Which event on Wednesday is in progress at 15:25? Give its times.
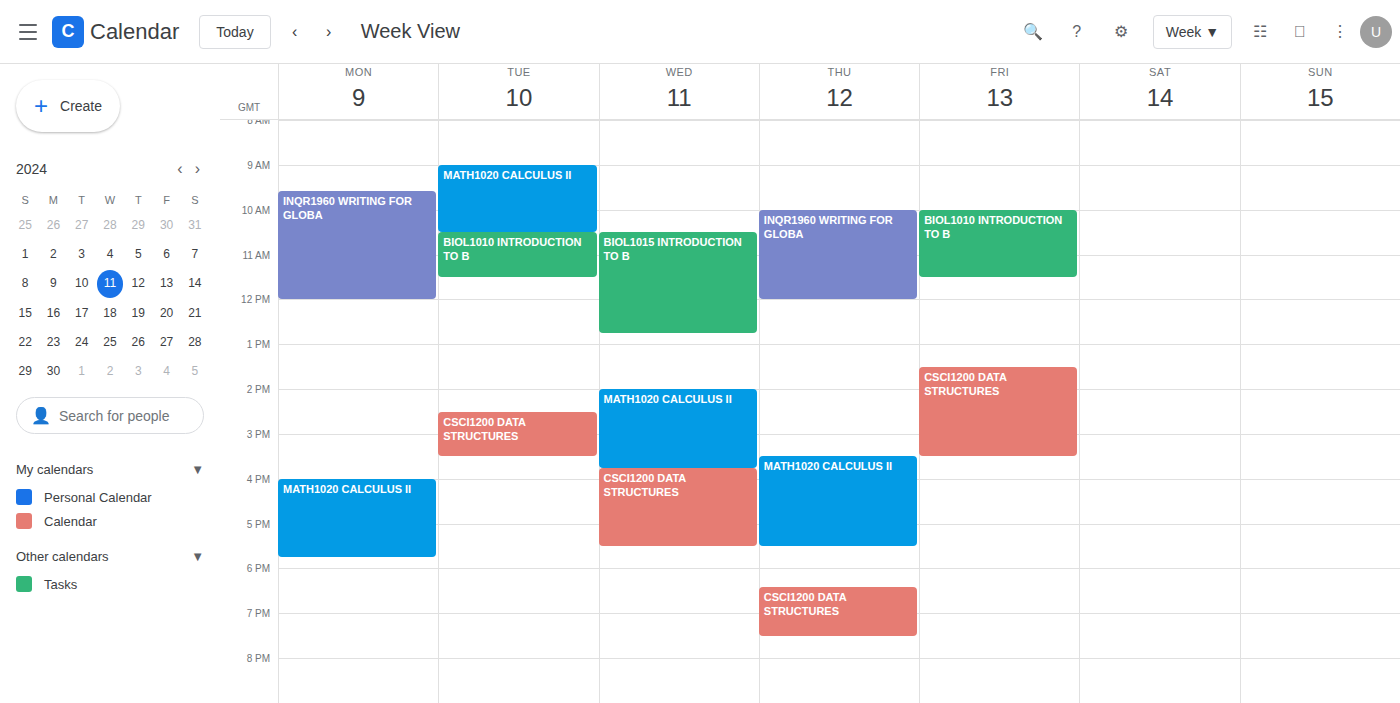
"MATH1020 CALCULUS II", 14:00 to 15:45